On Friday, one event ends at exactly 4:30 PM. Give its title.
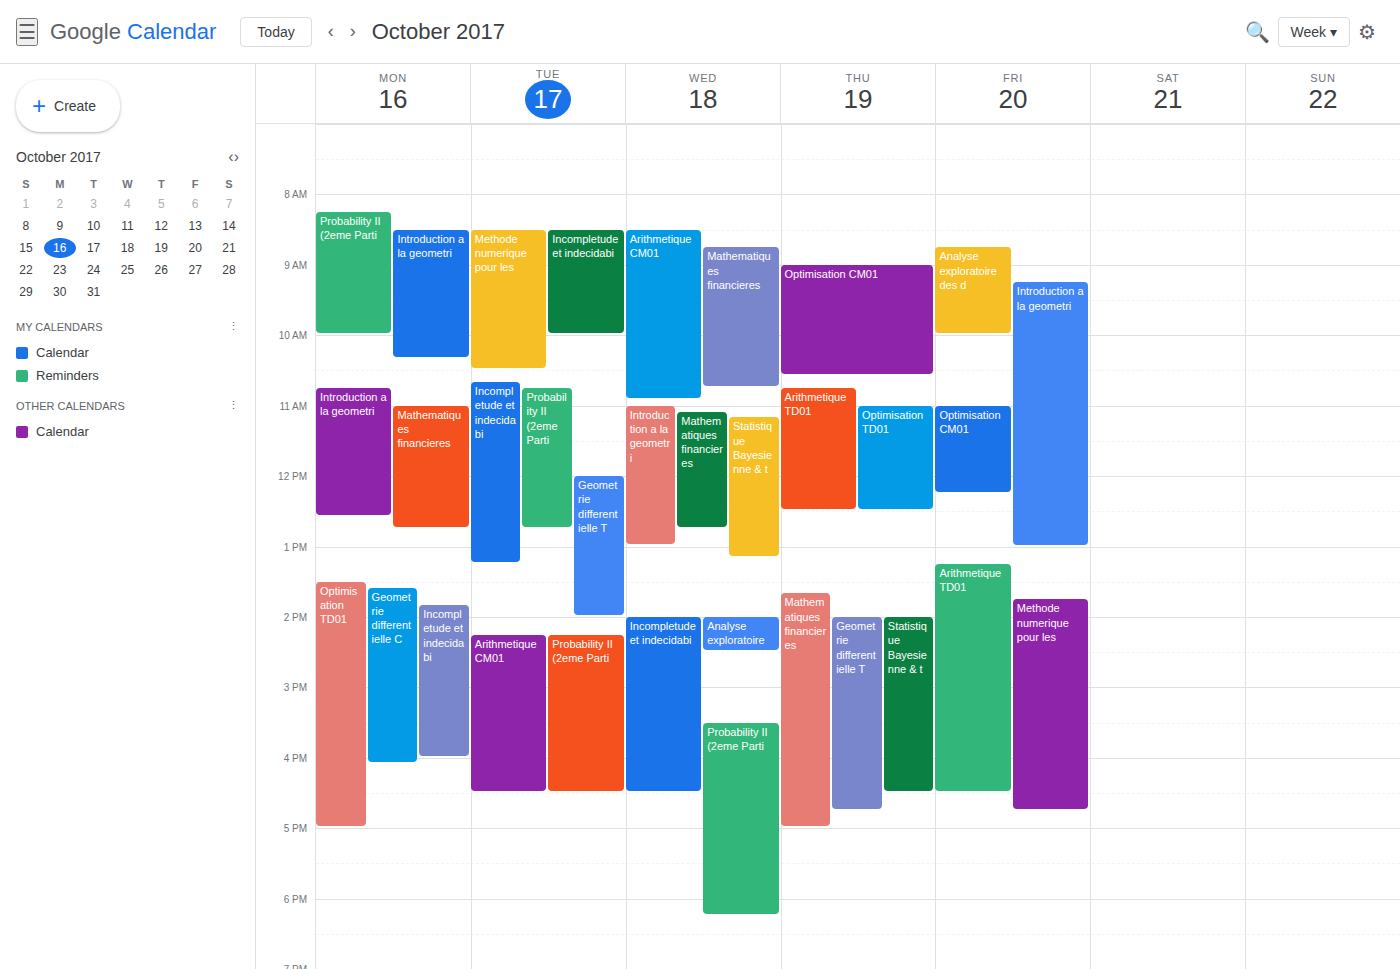
"Arithmetique TD01"